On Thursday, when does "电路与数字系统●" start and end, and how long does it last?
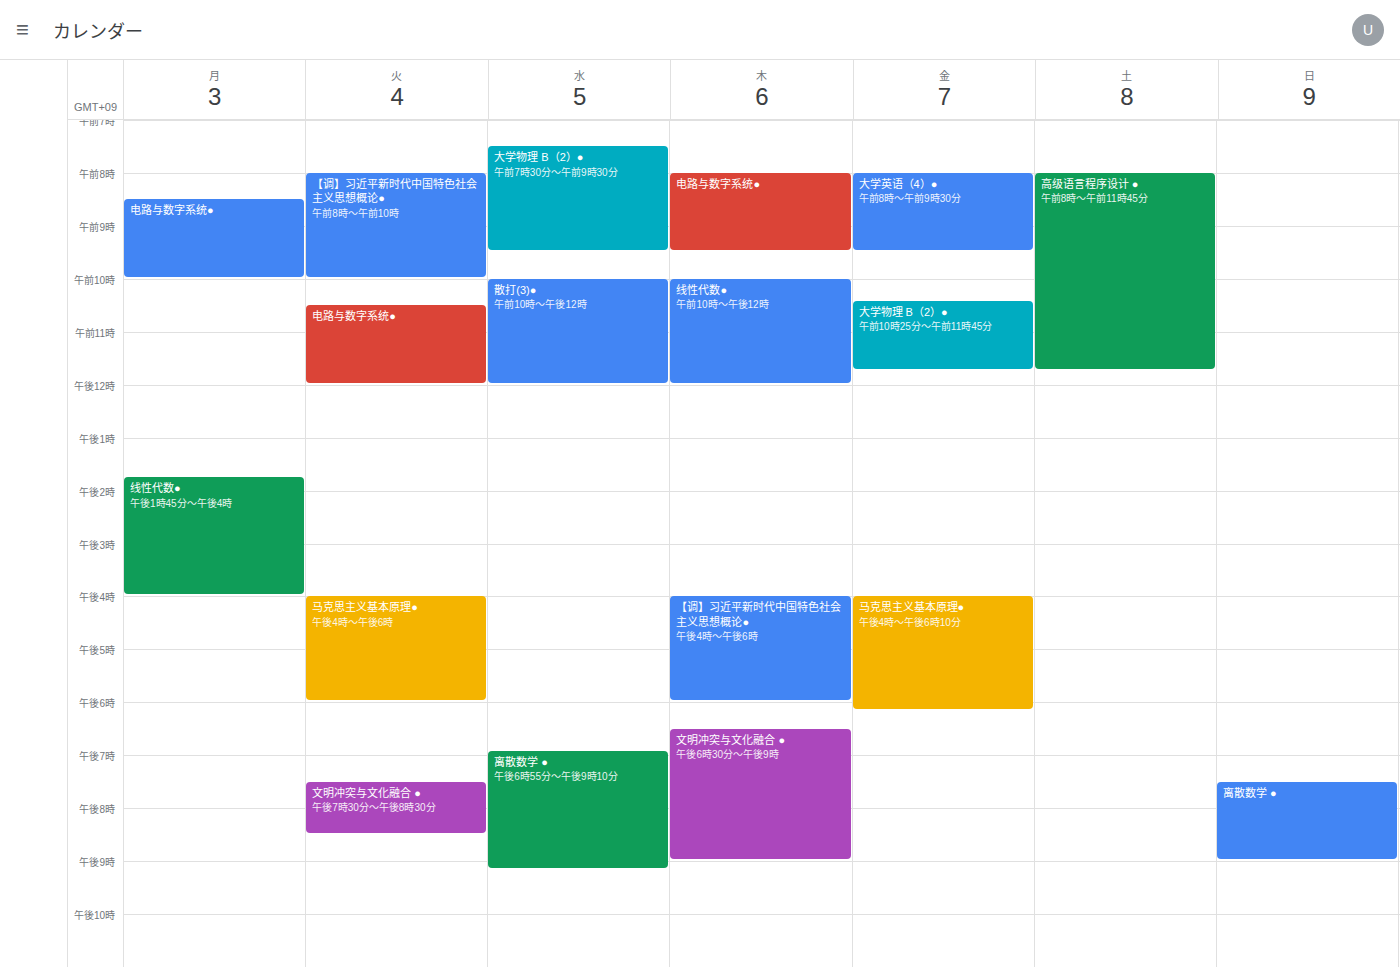
8:00 AM to 9:30 AM, 1 hour 30 minutes